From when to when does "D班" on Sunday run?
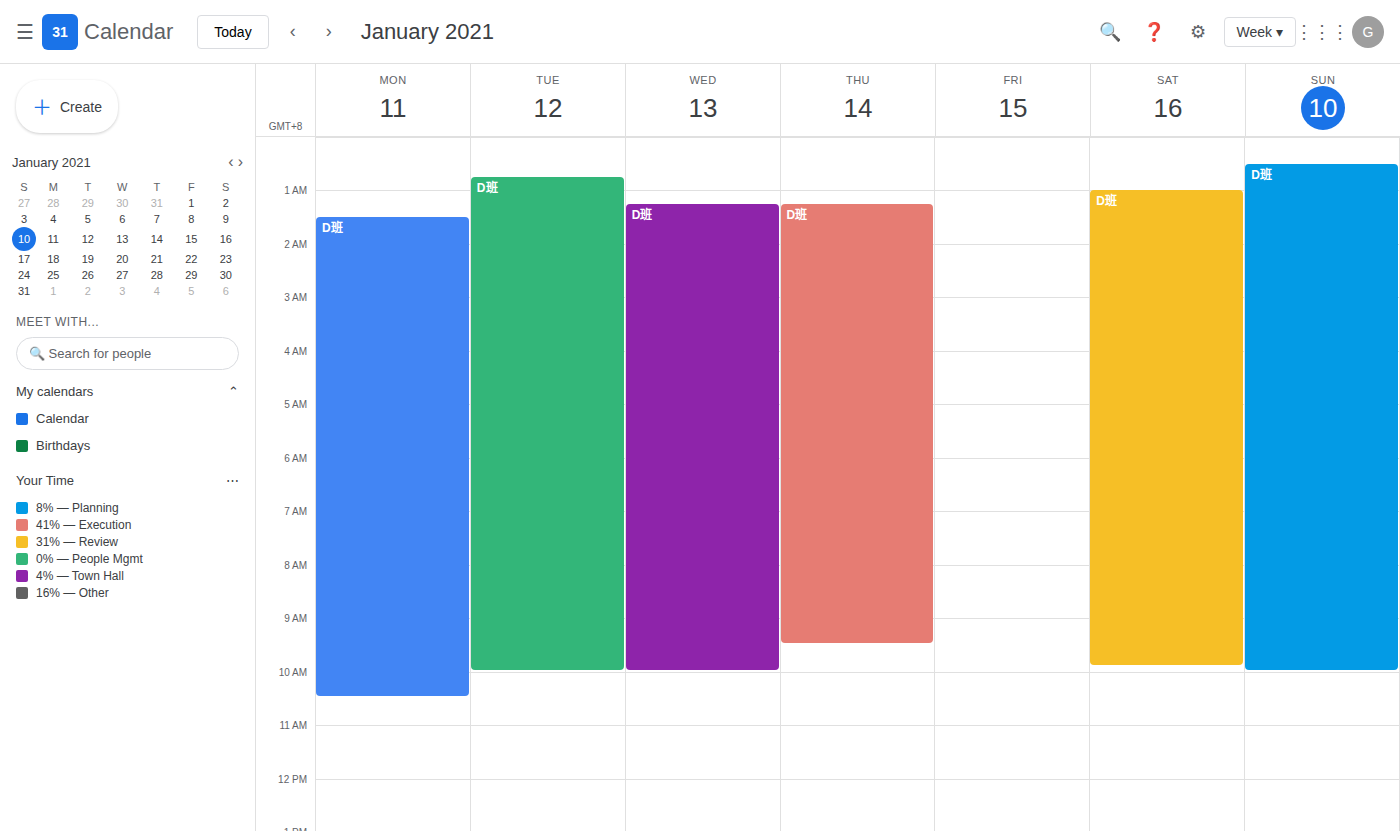
12:30 AM to 10:00 AM